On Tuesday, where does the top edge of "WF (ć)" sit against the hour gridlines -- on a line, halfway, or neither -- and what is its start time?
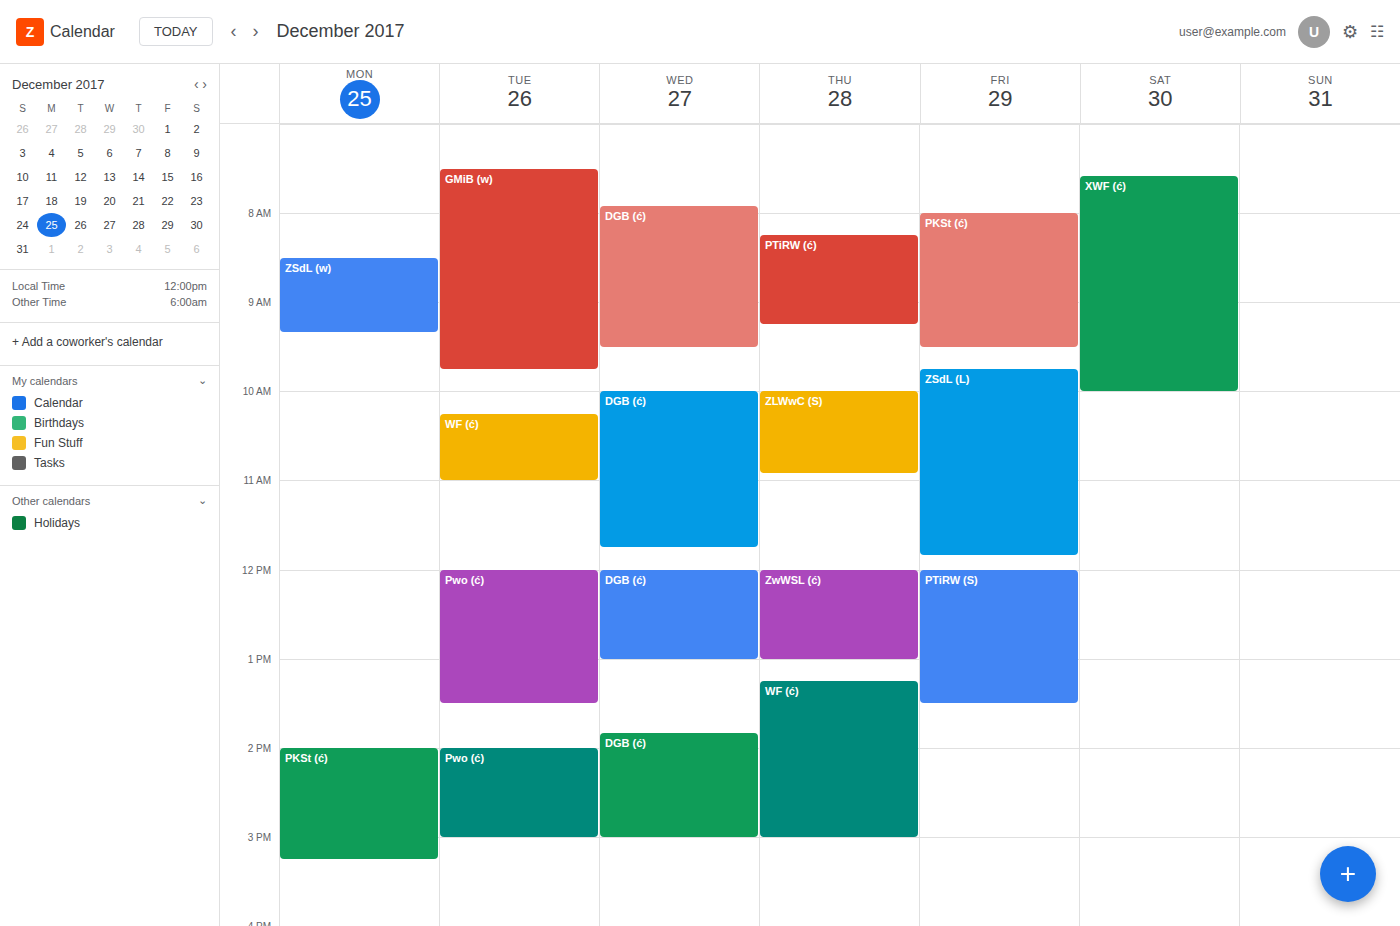
10:15 AM -- neither: a quarter of the way from the 10 AM line to the 11 AM line.